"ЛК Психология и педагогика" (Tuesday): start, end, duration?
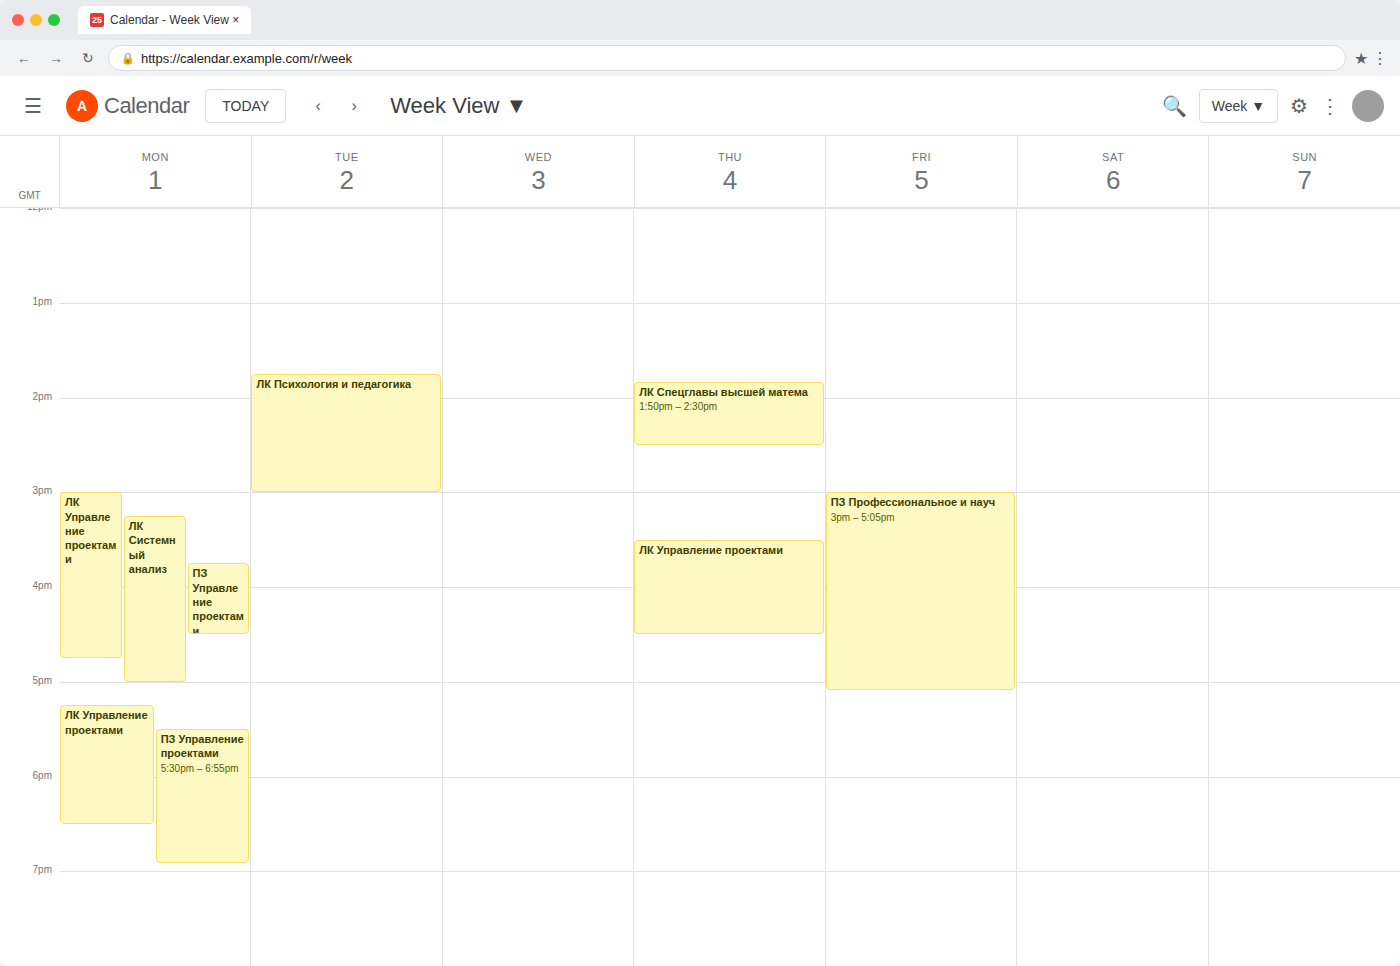
1:45 PM to 3:00 PM, 1 hour 15 minutes